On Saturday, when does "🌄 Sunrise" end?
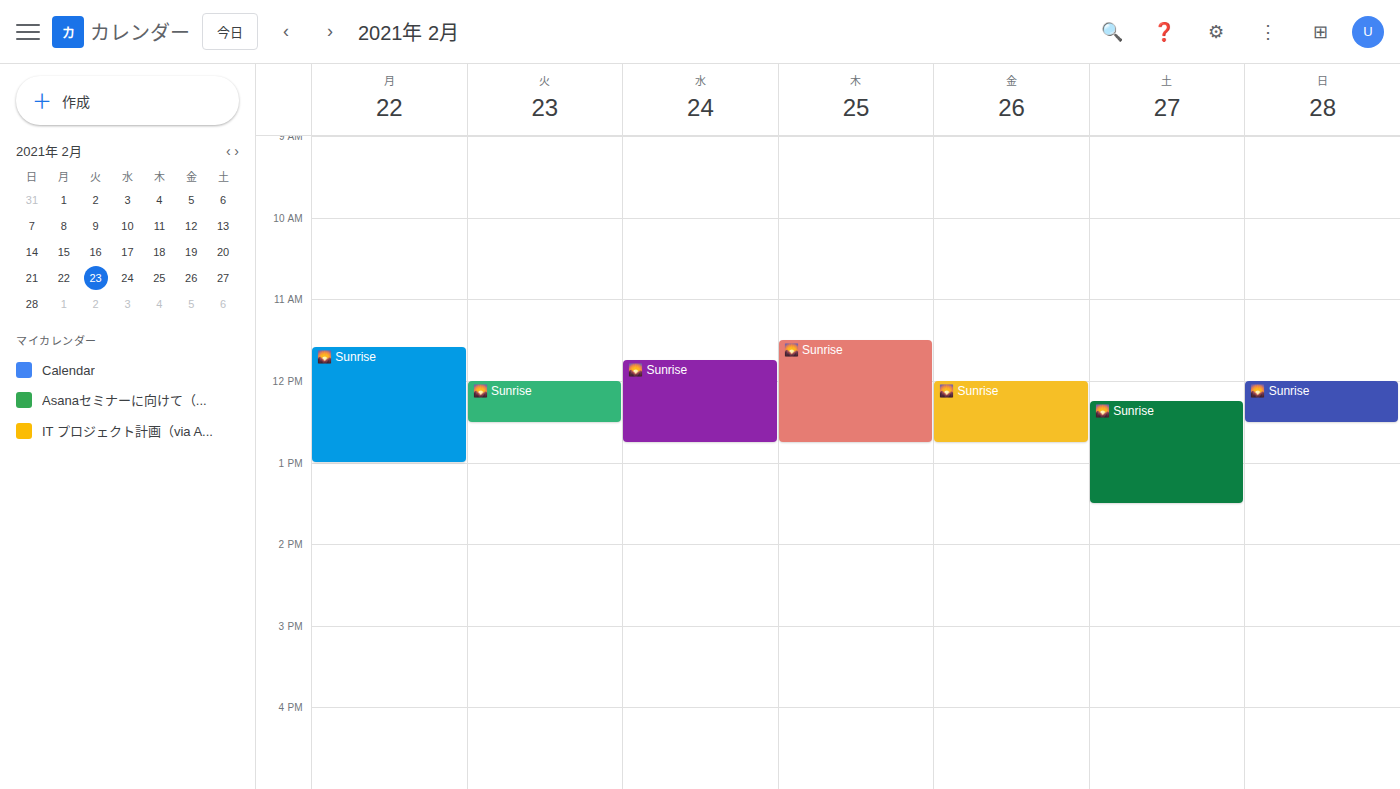
1:30 PM